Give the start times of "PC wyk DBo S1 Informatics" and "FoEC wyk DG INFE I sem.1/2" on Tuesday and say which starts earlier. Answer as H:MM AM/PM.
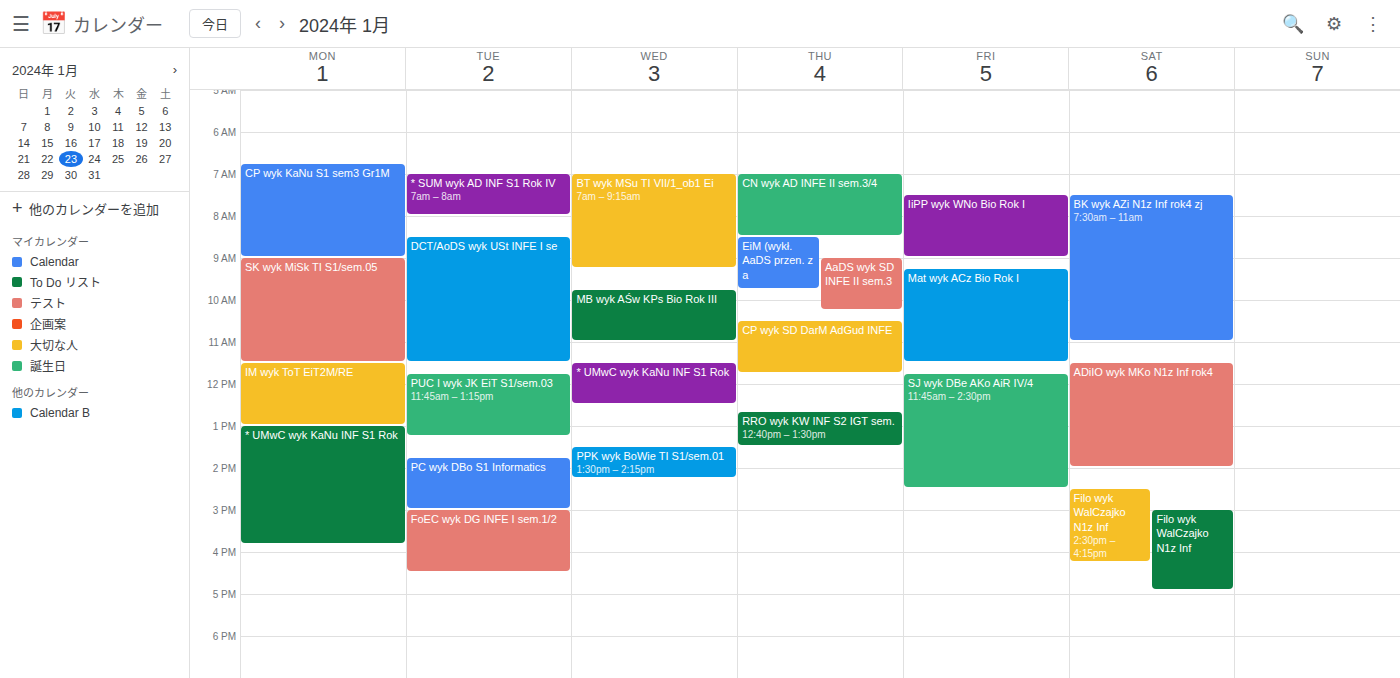
"PC wyk DBo S1 Informatics" 1:45 PM; "FoEC wyk DG INFE I sem.1/2" 3:00 PM.